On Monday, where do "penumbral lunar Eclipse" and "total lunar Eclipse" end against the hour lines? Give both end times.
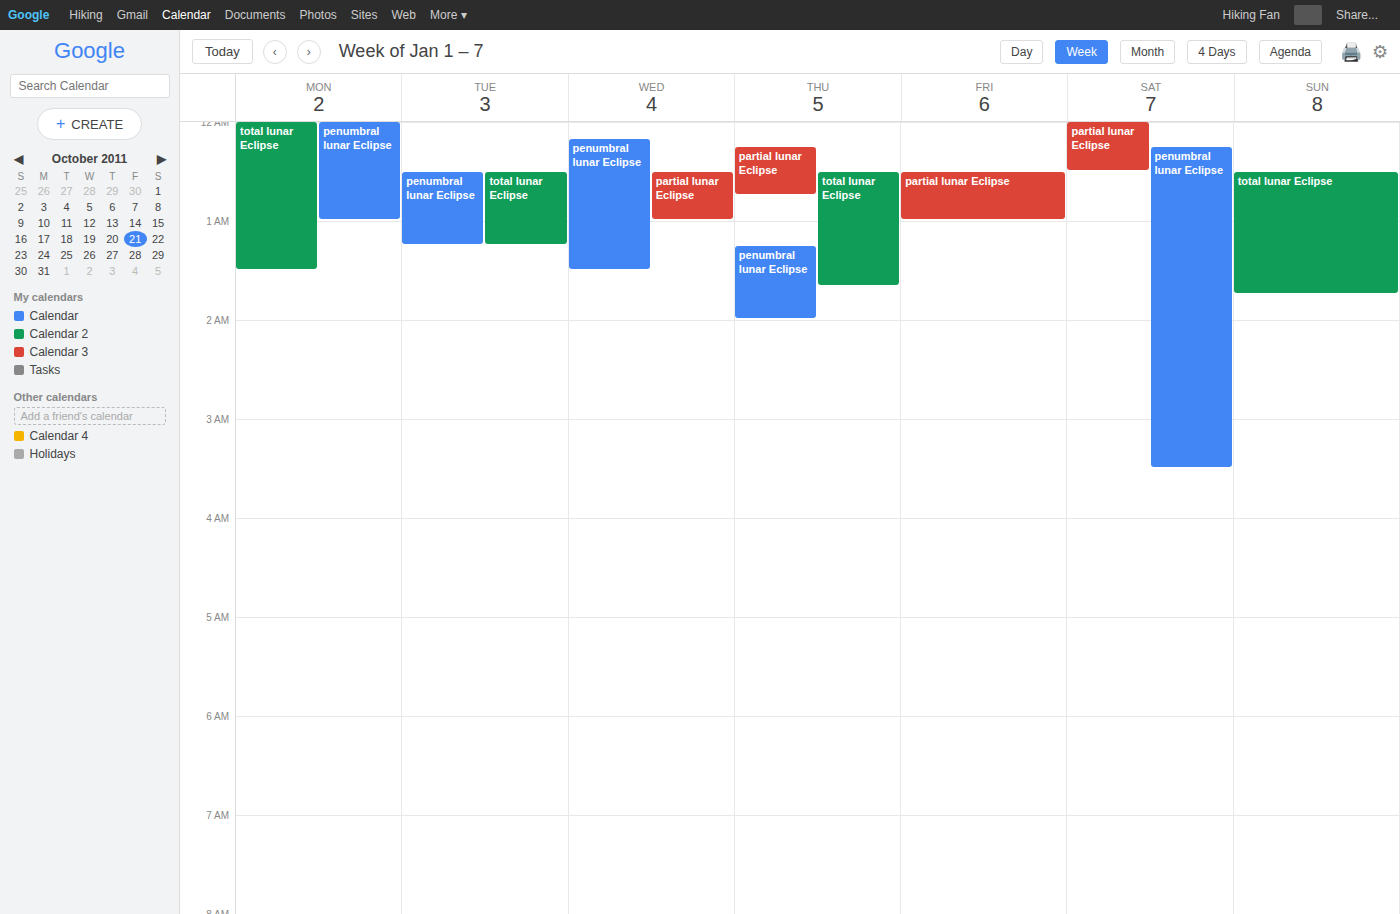
"penumbral lunar Eclipse": 1:00 AM, exactly on the 1 AM line. "total lunar Eclipse": 1:30 AM, halfway between the 1 AM and 2 AM lines.